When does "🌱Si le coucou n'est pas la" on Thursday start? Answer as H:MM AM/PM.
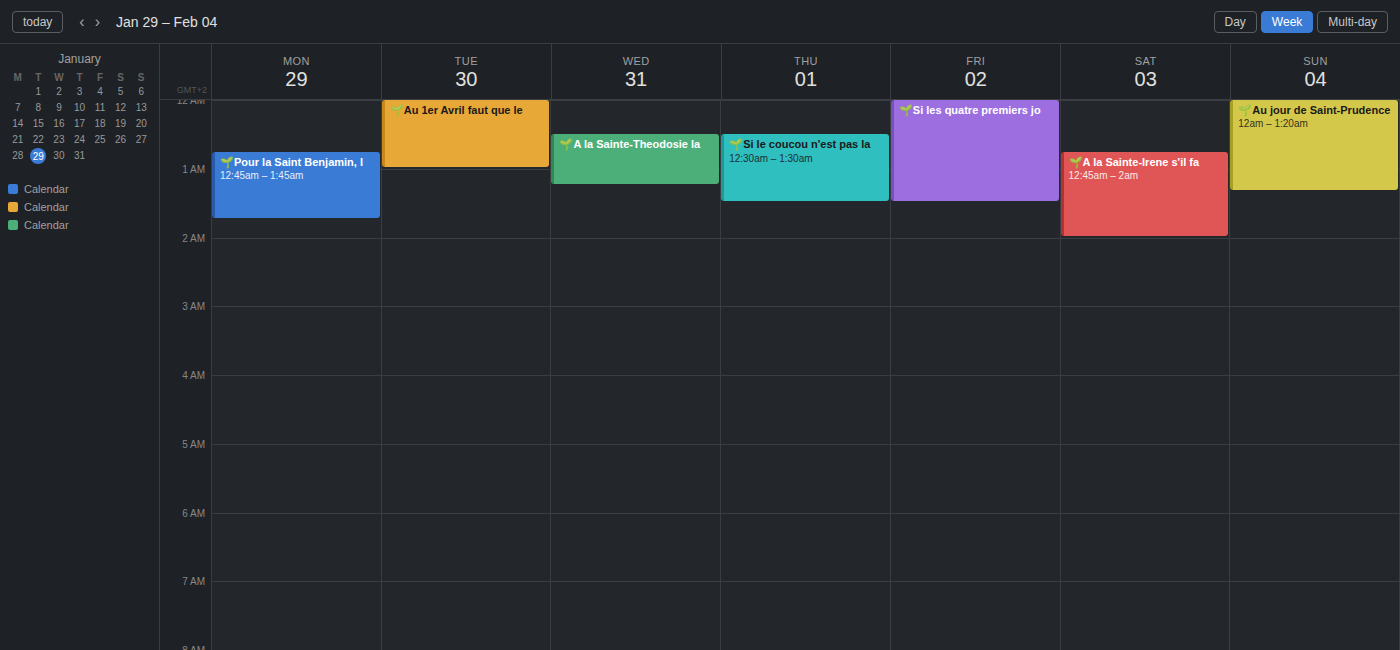
12:30 AM